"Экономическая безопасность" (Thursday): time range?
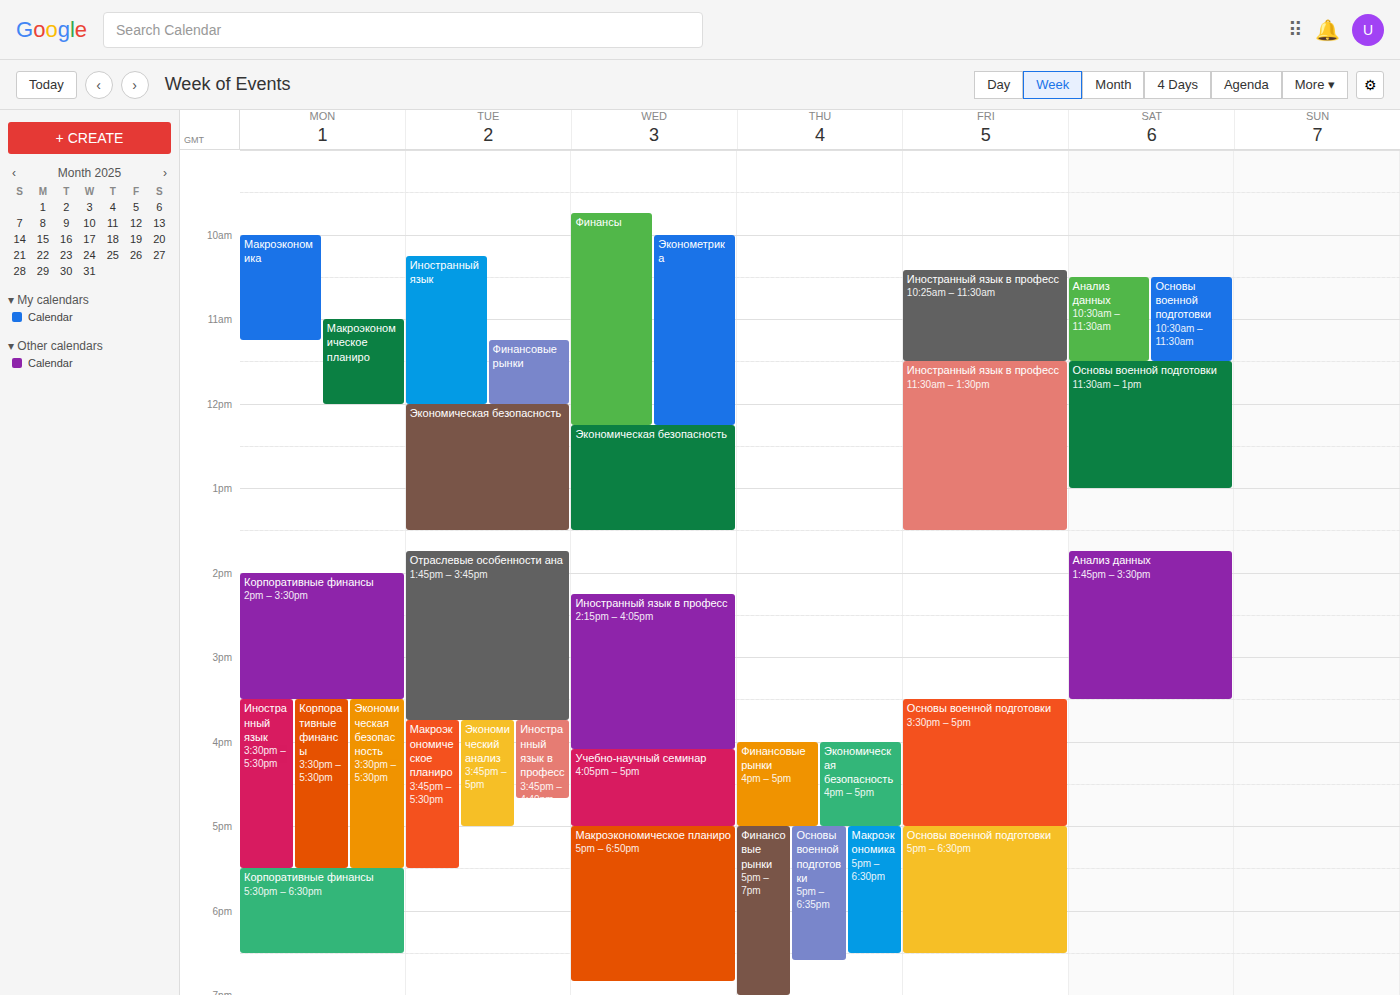
16:00 to 17:00